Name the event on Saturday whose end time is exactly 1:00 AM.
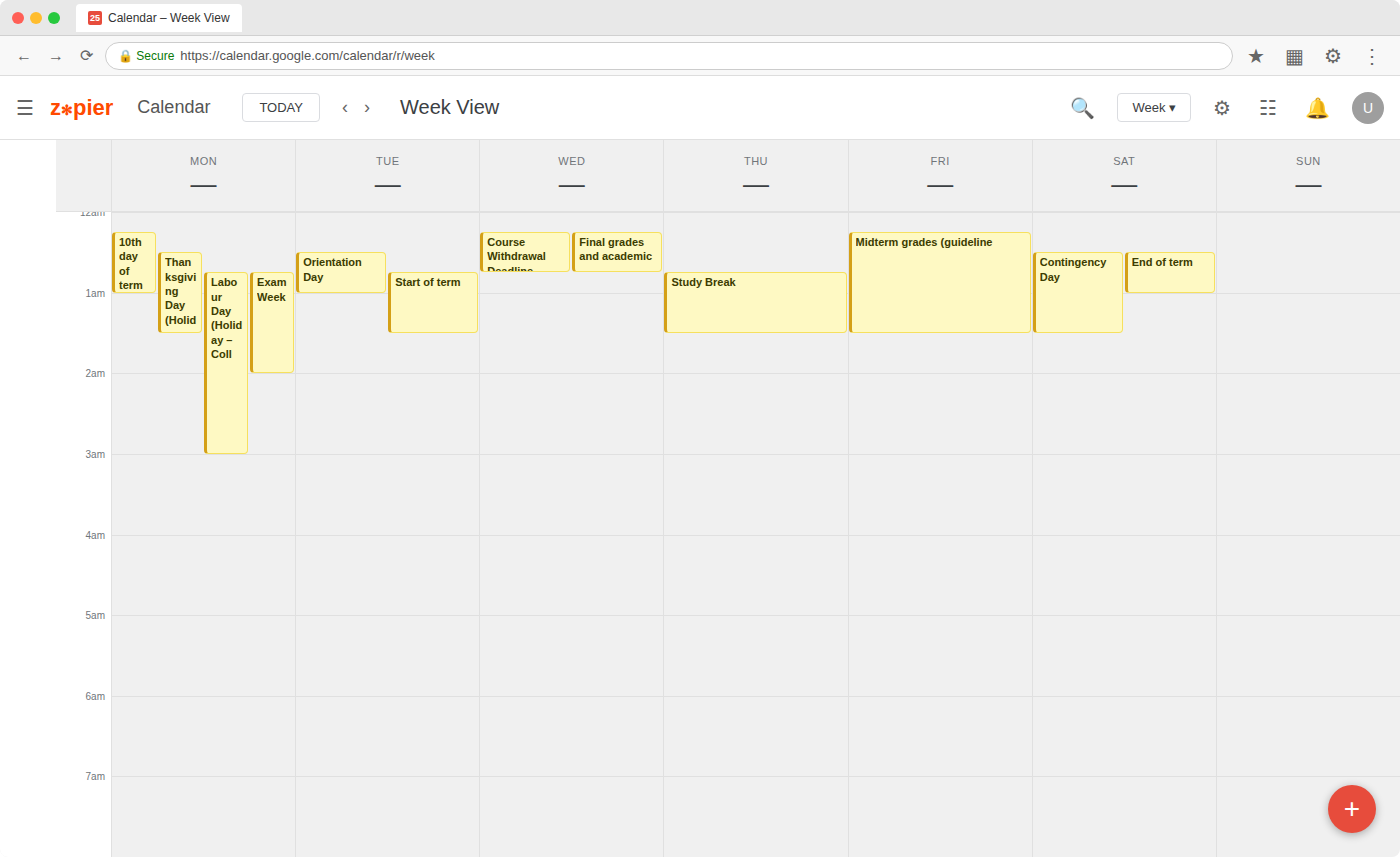
"End of term"